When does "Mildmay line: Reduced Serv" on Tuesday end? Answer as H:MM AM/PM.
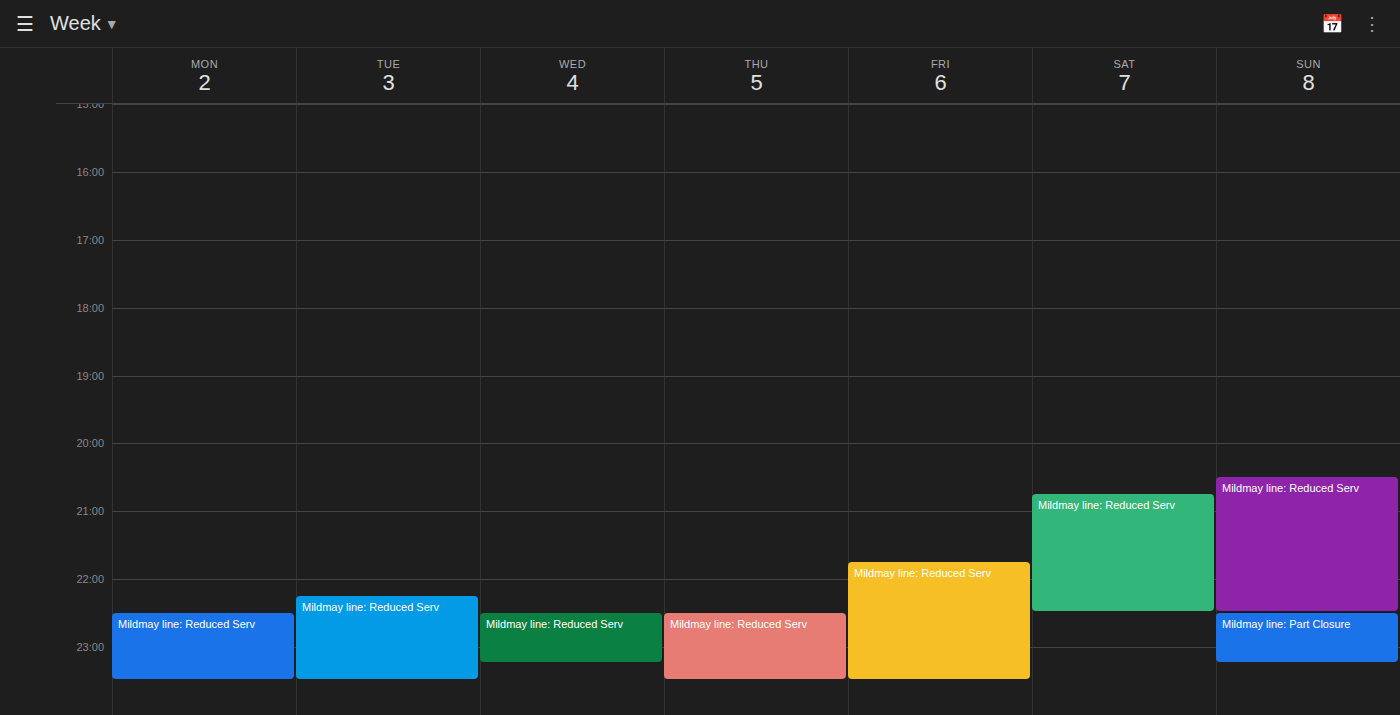
11:30 PM